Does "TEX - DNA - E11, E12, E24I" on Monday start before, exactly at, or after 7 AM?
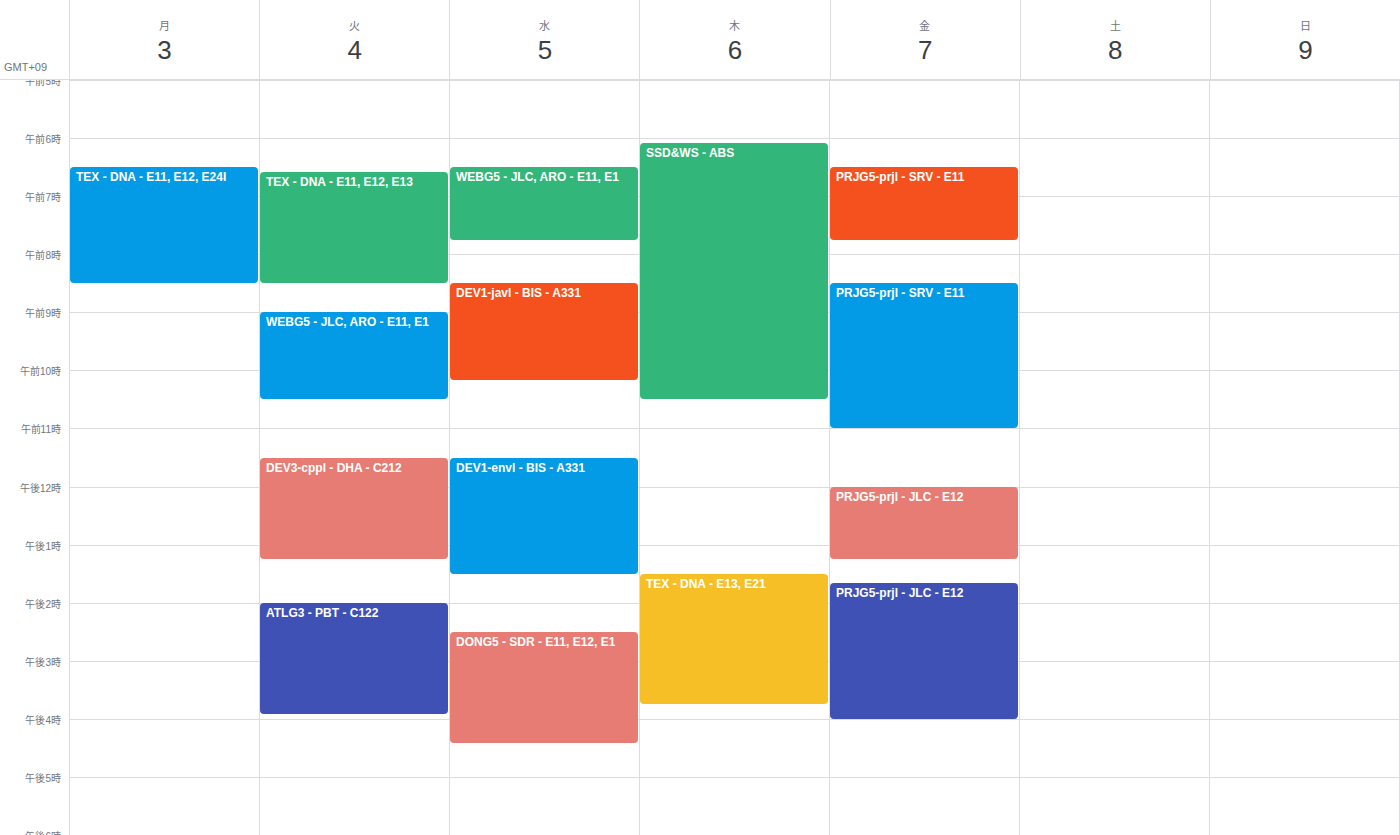
6:30 AM -- before 7 AM, 30 minutes above the 7 AM line.